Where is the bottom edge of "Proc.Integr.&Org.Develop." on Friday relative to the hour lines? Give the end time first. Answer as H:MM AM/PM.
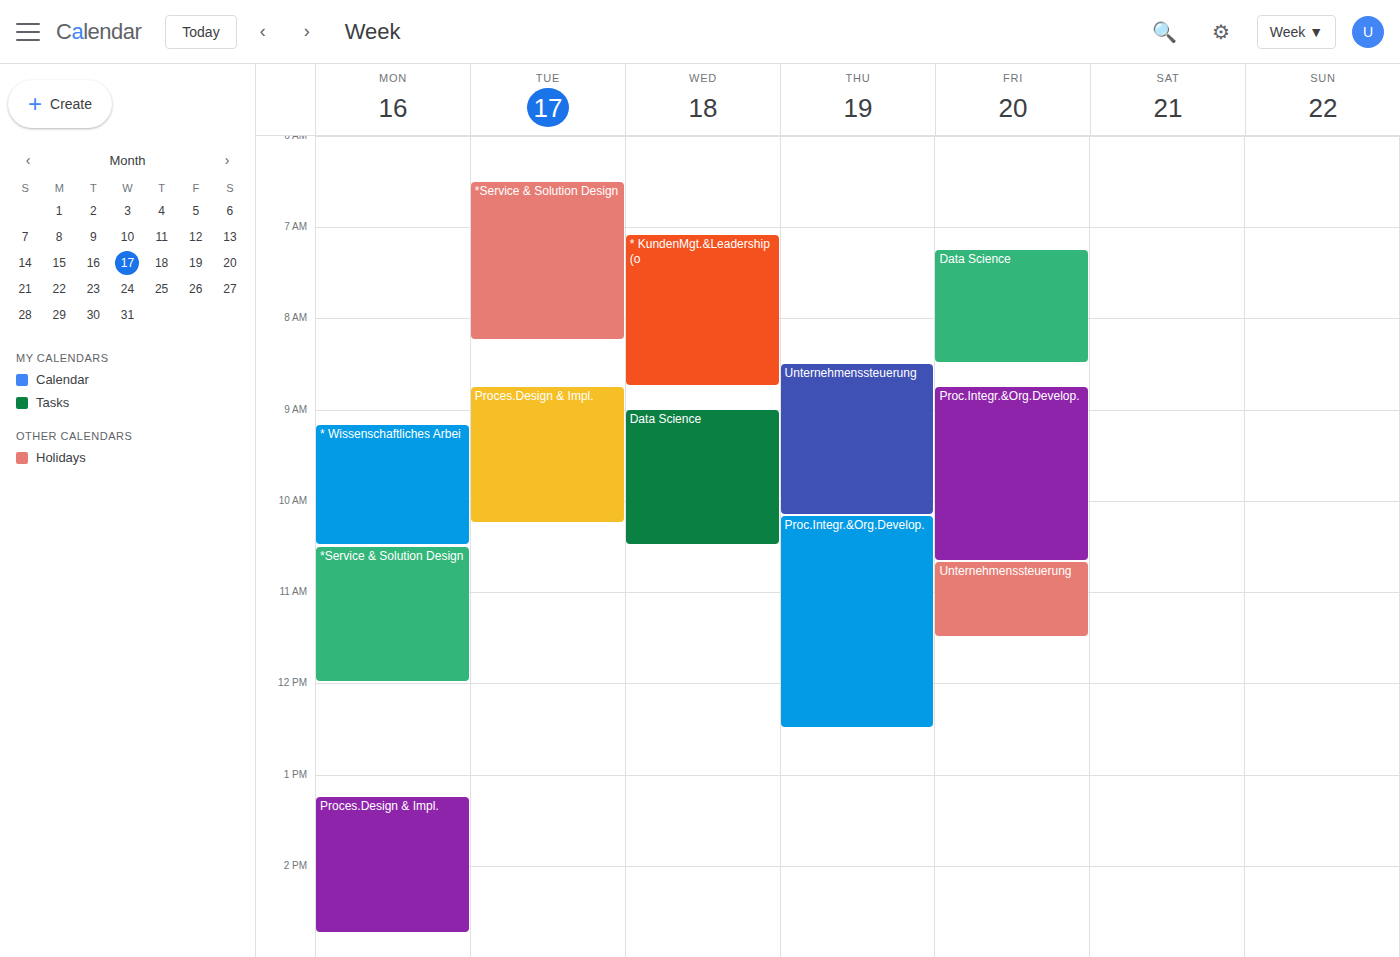
10:40 AM -- neither: 40 minutes below the 10 AM line and 20 minutes above the 11 AM line.